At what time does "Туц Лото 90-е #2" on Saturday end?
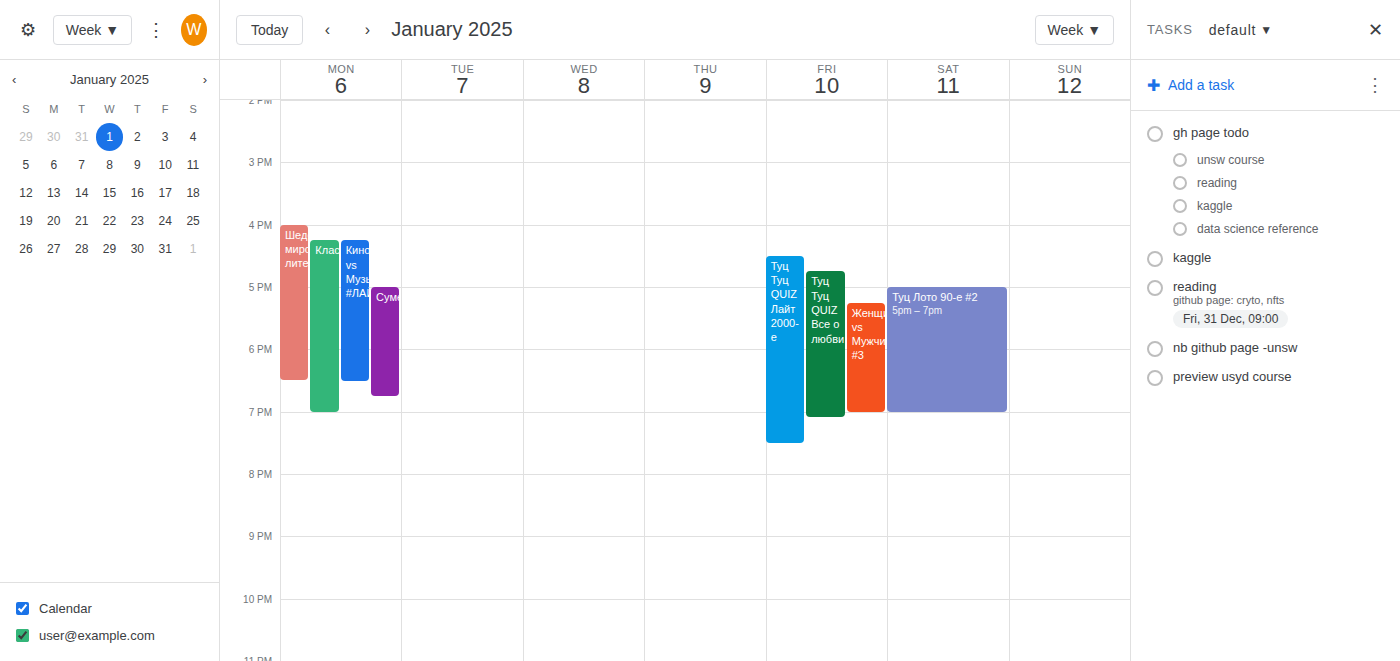
19:00